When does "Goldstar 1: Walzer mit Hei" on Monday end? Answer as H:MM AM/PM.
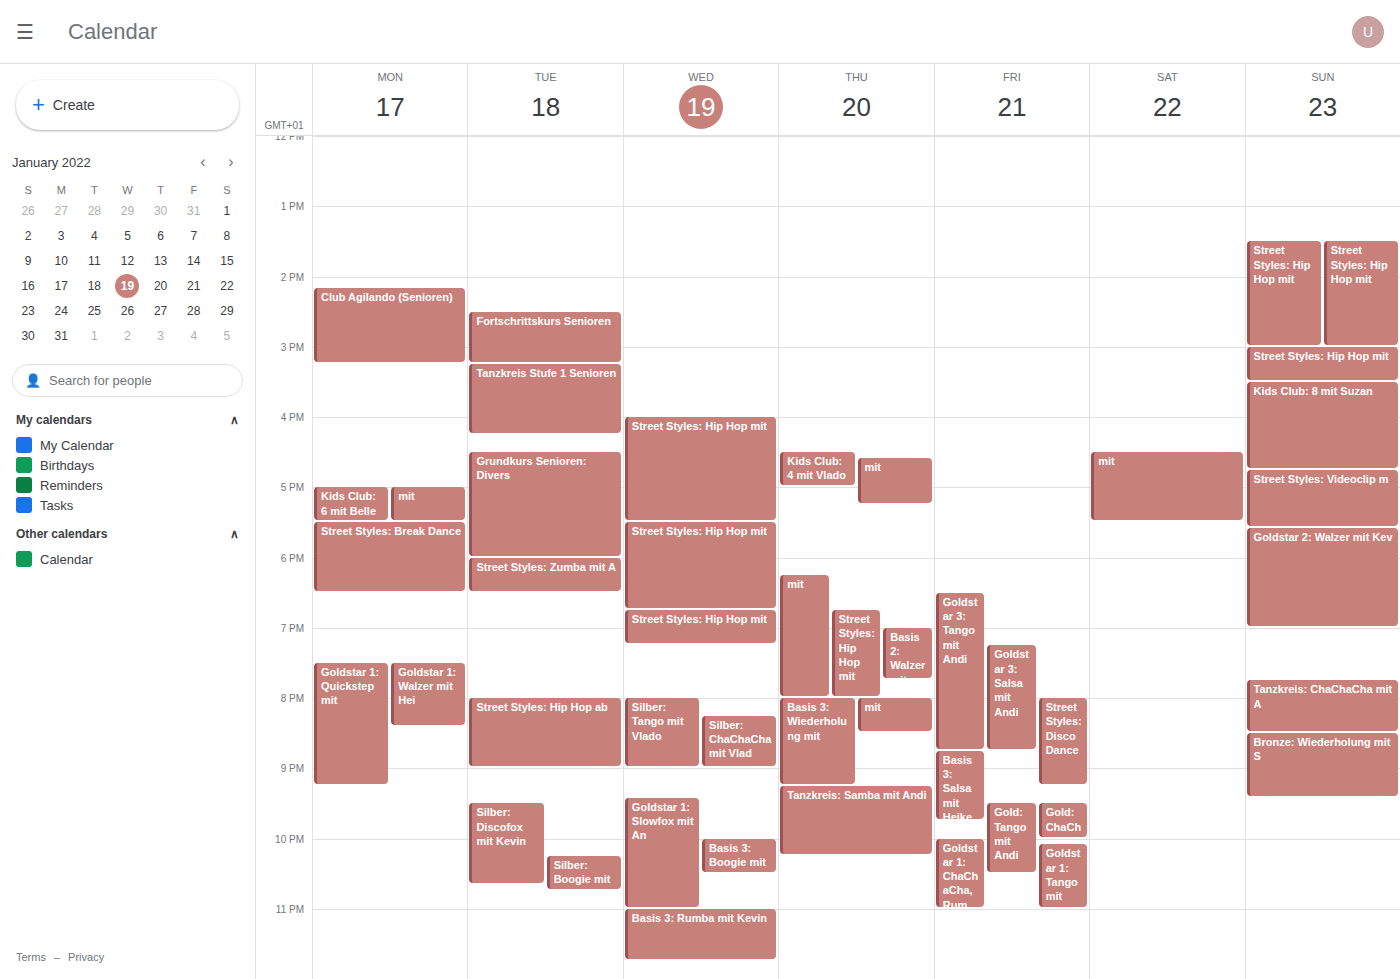
8:25 PM